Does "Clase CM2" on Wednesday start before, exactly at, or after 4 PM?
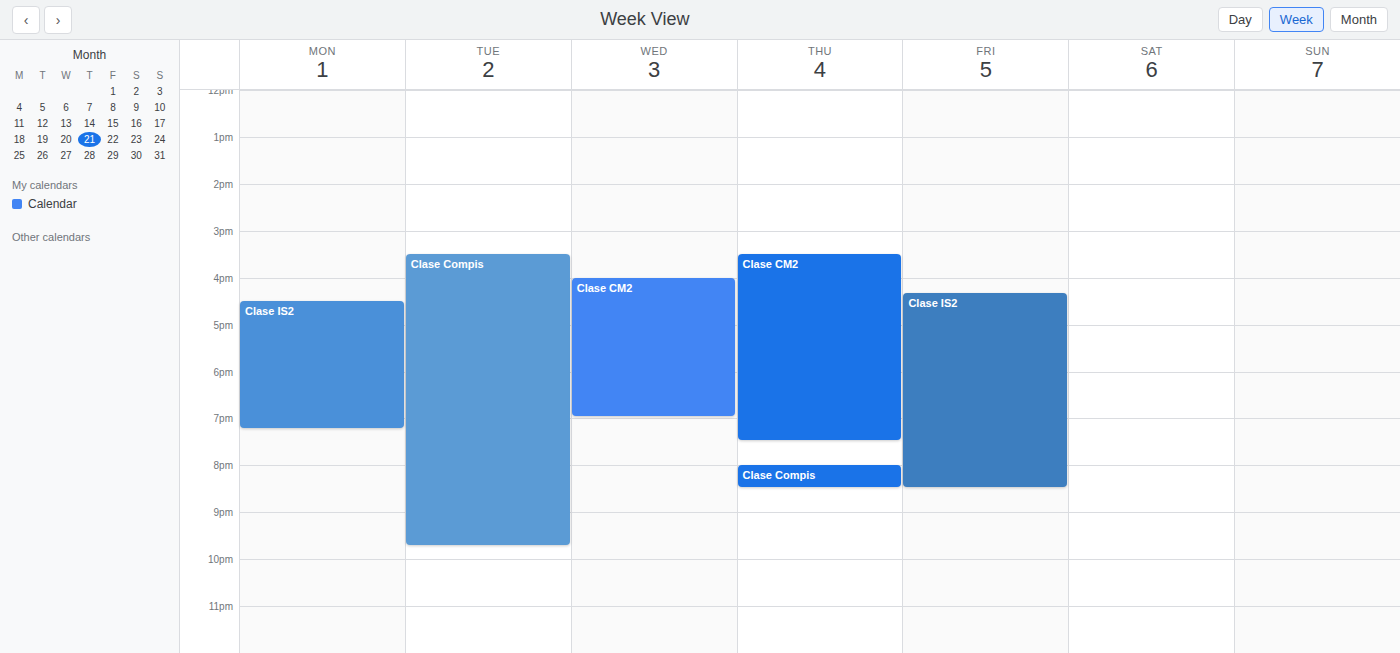
4:00 PM -- exactly at 4 PM, on the 4 PM line.